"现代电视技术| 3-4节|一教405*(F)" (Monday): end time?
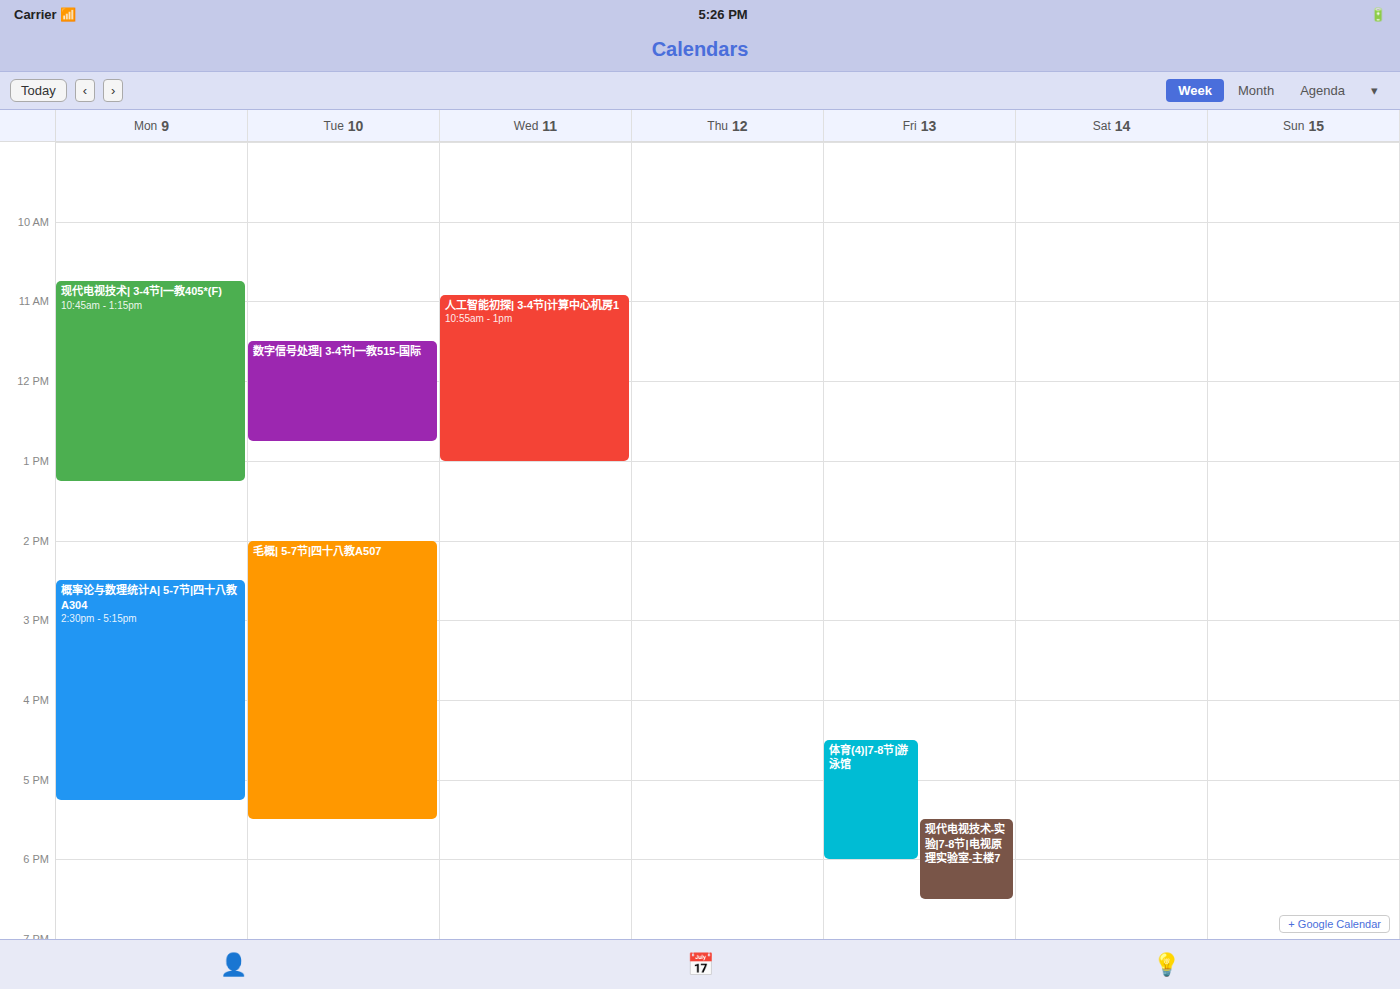
1:15 PM